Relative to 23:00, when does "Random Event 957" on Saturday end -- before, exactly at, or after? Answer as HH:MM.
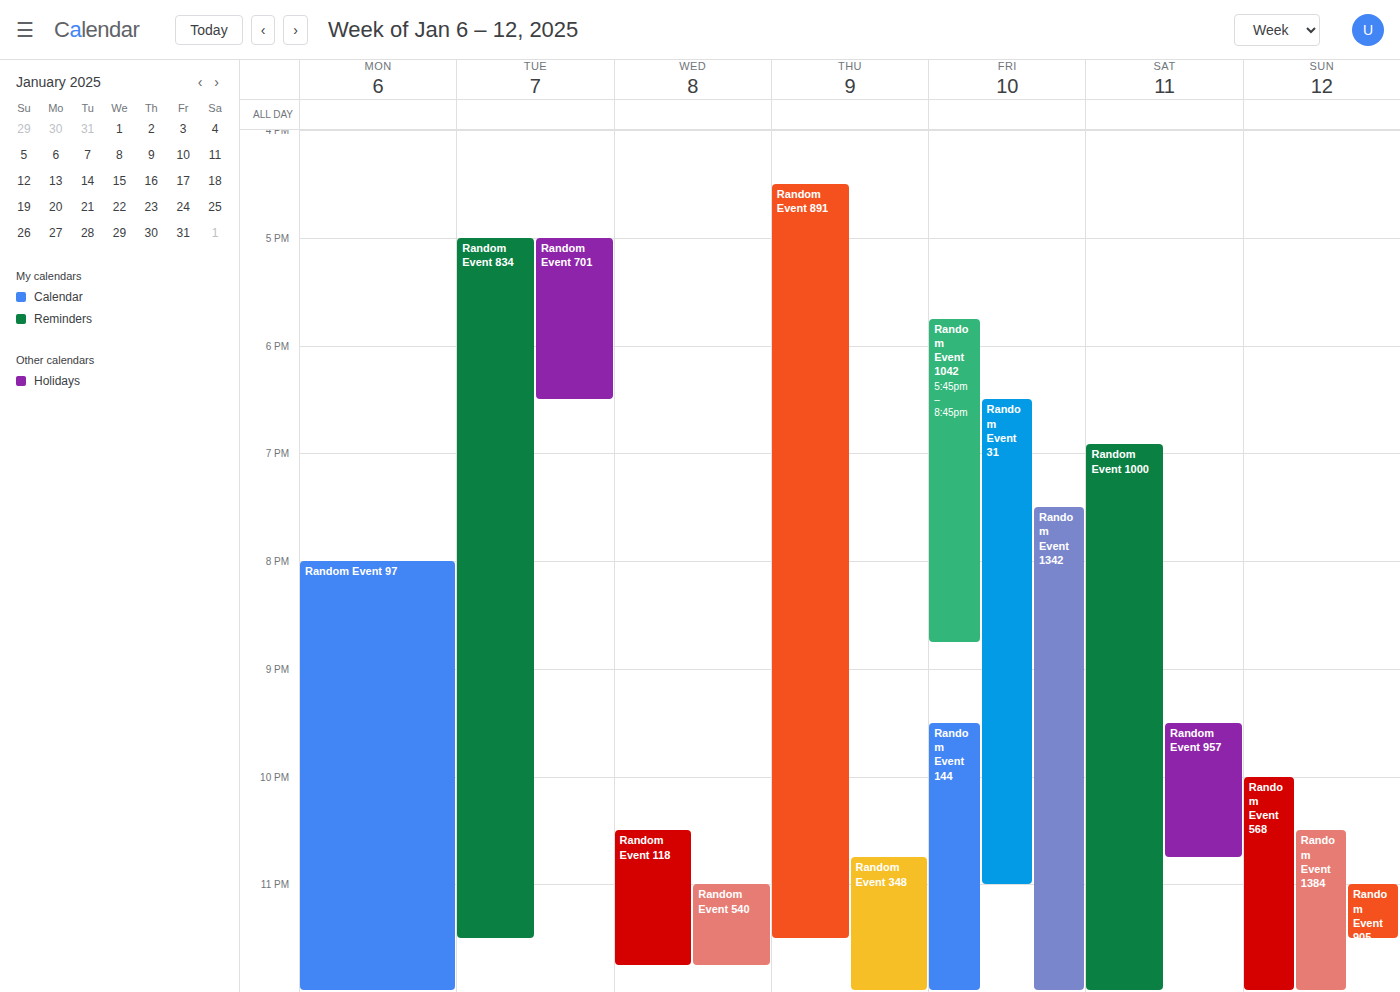
22:45 -- before 23:00, 15 minutes above the 23:00 line.